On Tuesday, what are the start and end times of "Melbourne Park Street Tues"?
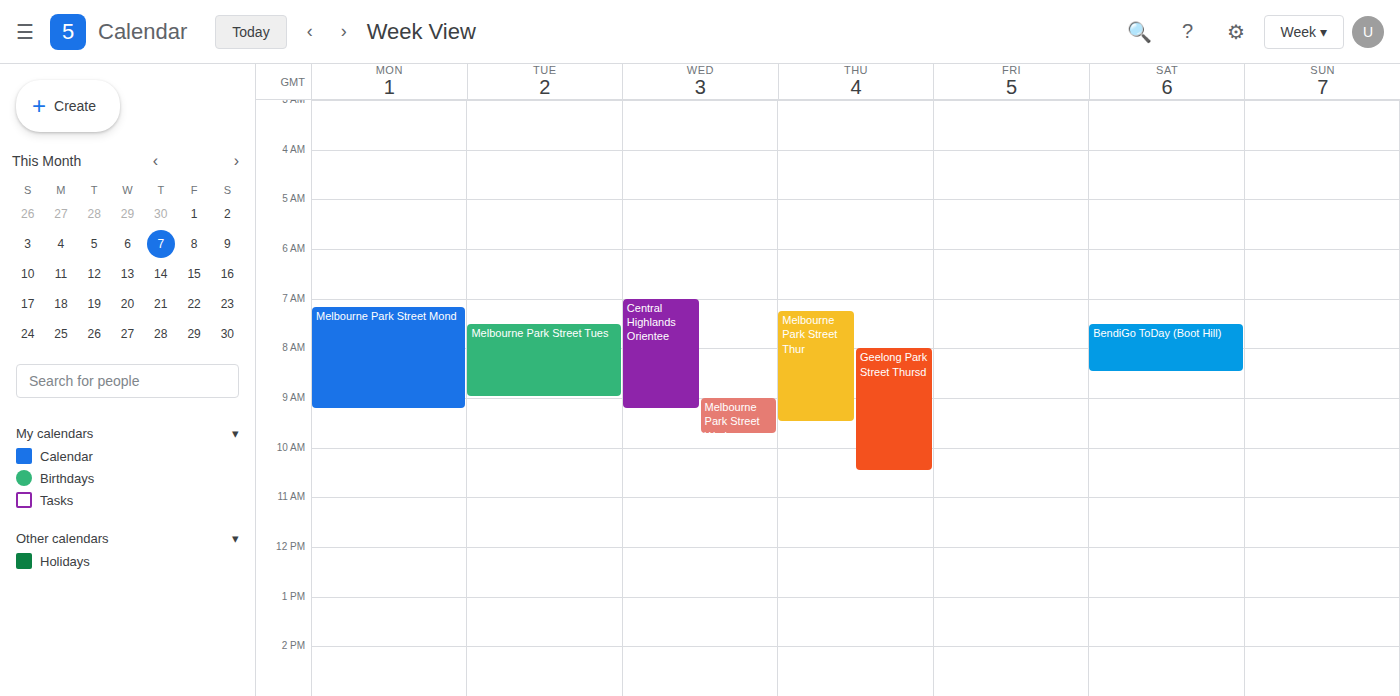
07:30 to 09:00